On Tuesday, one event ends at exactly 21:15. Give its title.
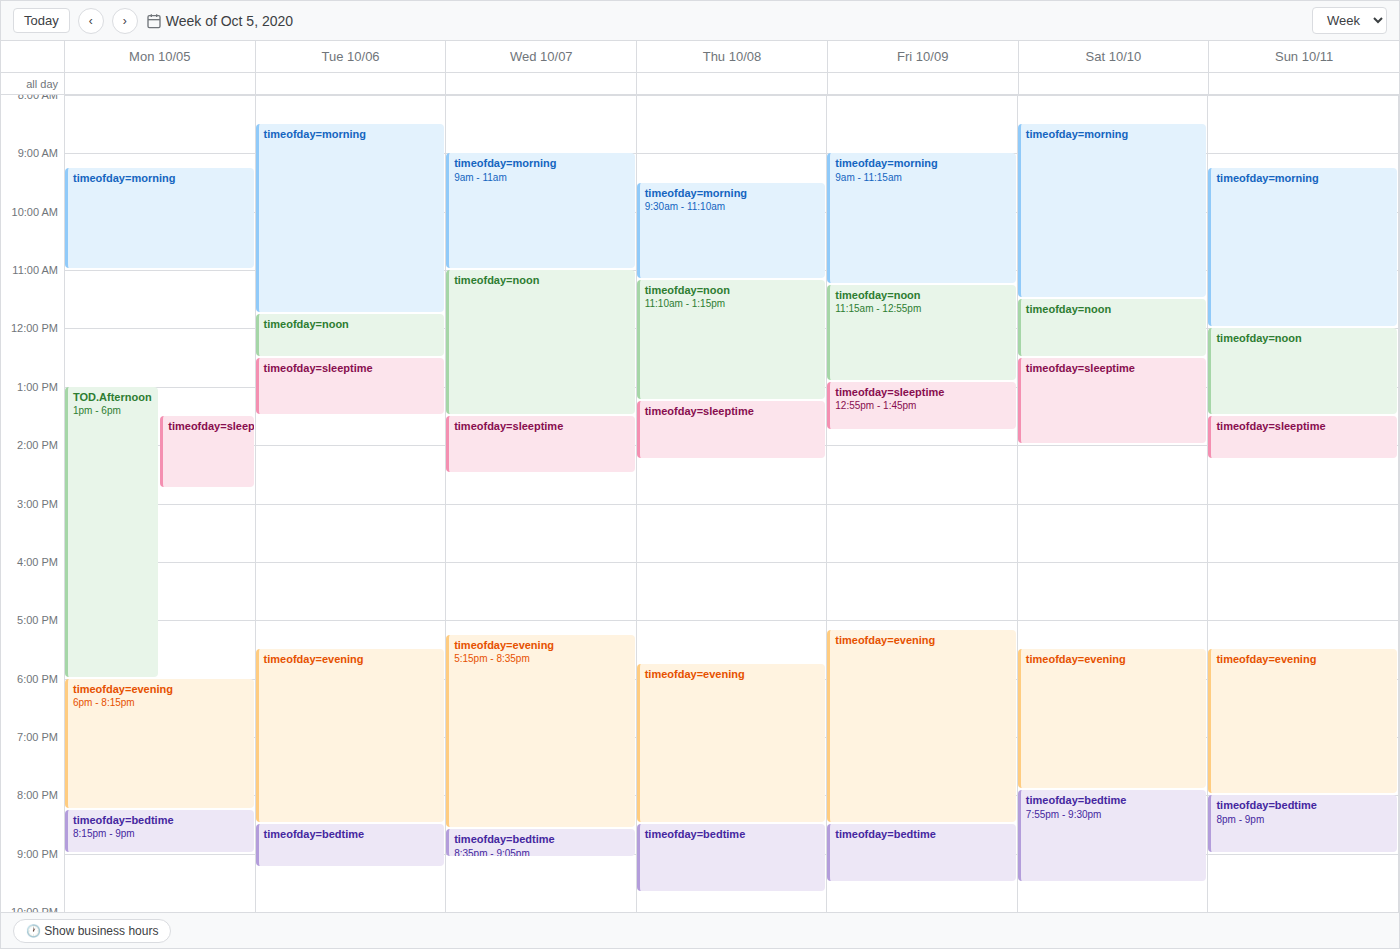
"timeofday=bedtime"